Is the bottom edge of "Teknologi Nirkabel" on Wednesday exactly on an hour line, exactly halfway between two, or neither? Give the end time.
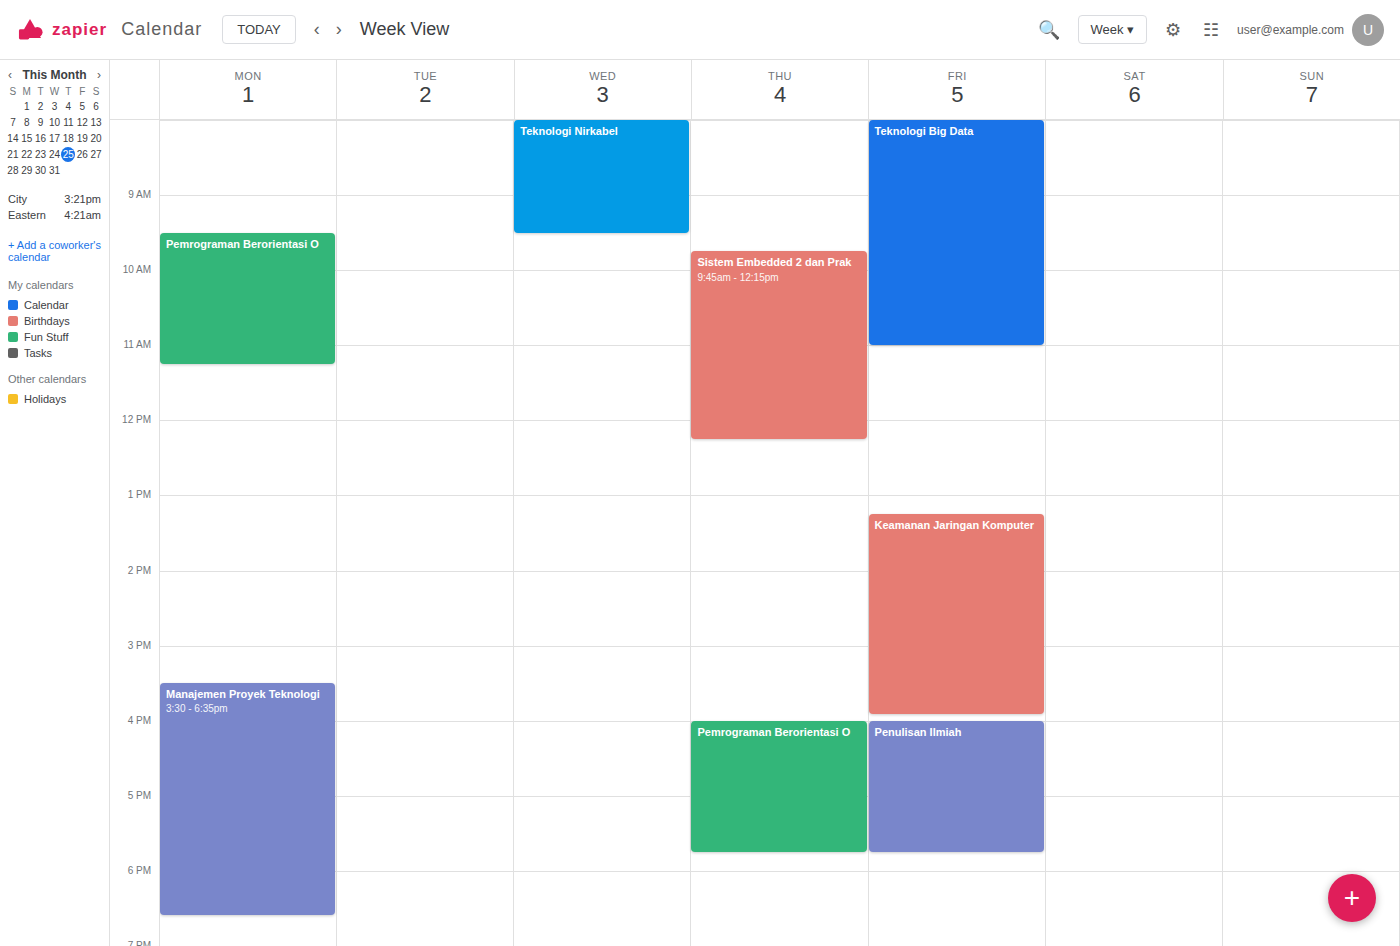
9:30 AM -- halfway between the 9 AM and 10 AM lines.